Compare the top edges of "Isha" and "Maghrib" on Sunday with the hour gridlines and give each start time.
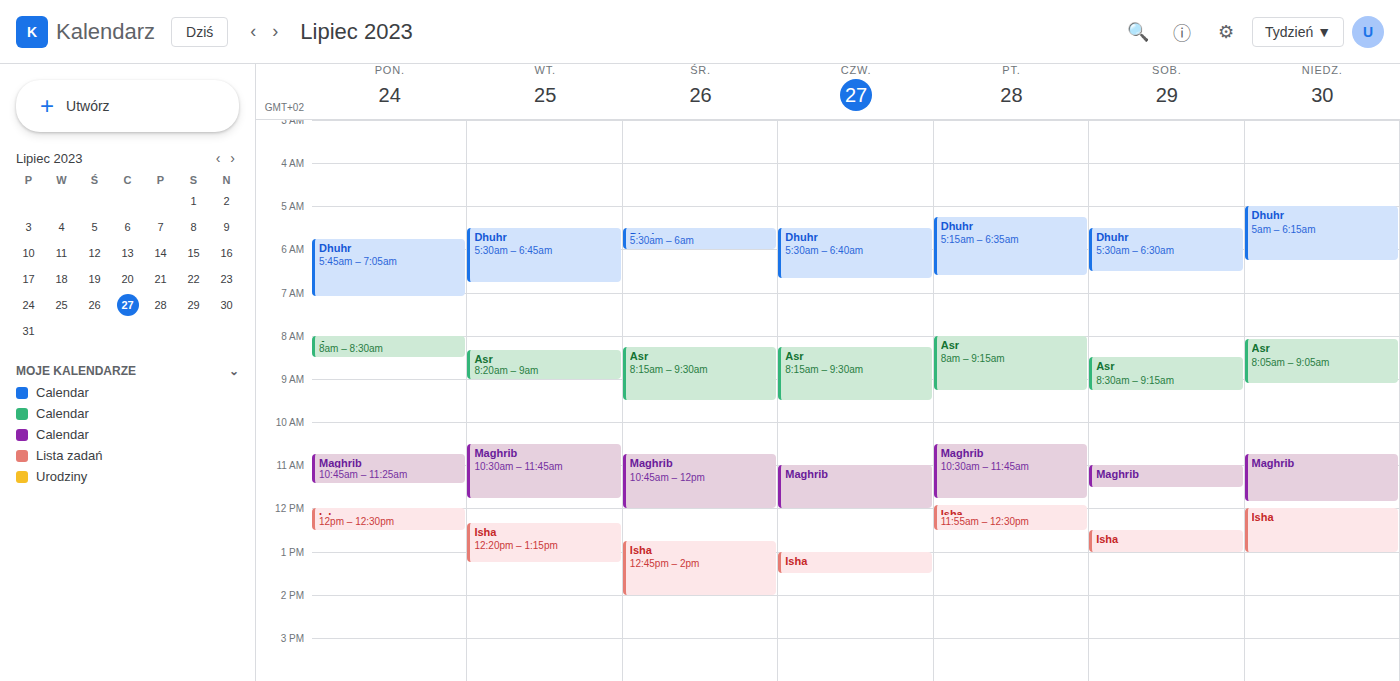
"Isha": 12:00 PM, exactly on the 12 PM line. "Maghrib": 10:45 AM, neither: three quarters of the way from the 10 AM line to the 11 AM line.